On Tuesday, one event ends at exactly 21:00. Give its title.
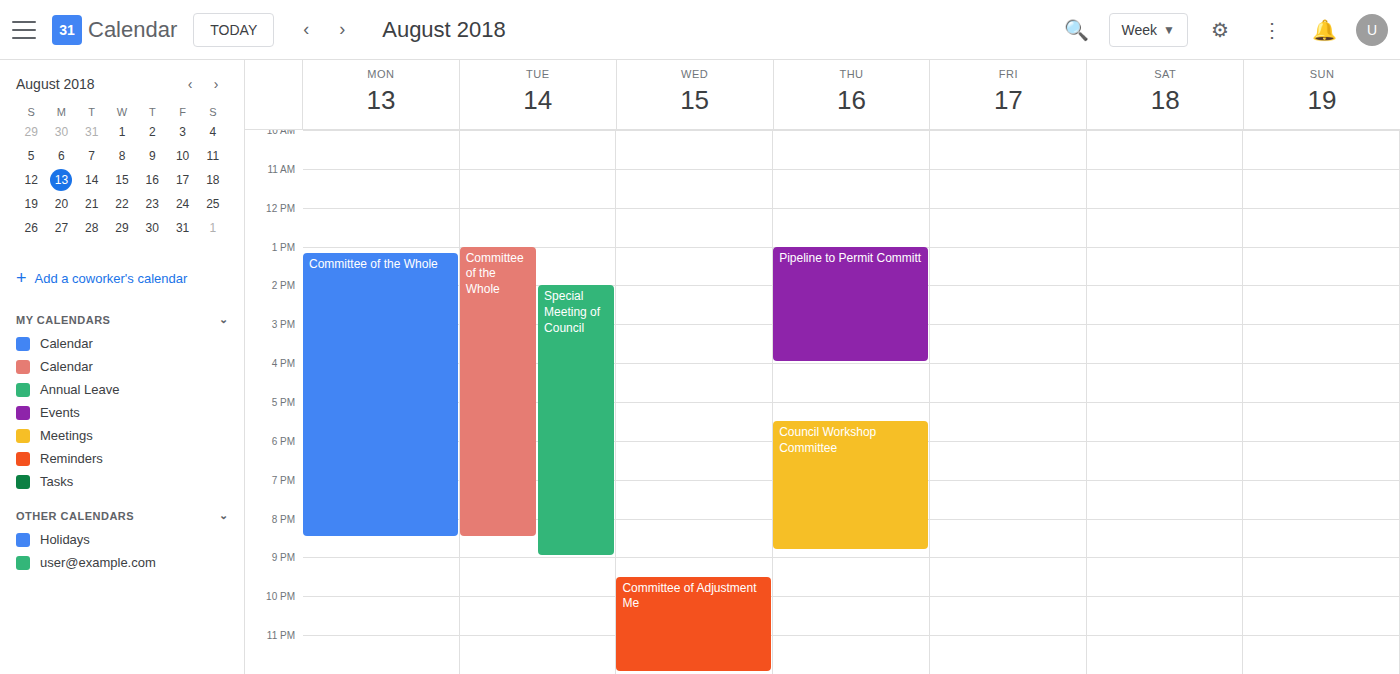
"Special Meeting of Council"